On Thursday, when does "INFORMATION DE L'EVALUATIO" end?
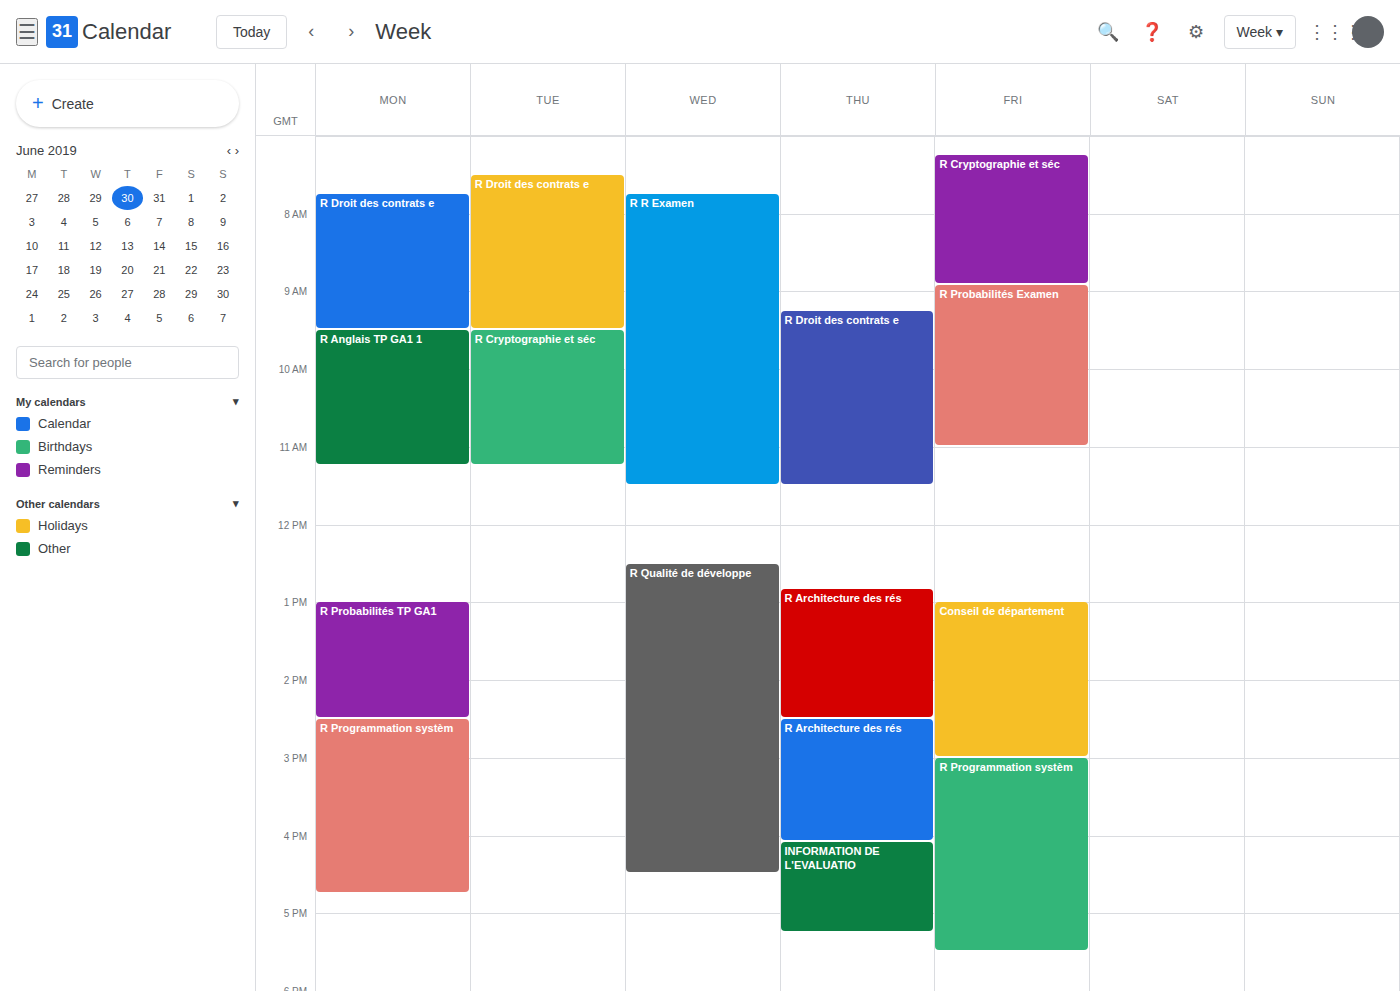
5:15 PM